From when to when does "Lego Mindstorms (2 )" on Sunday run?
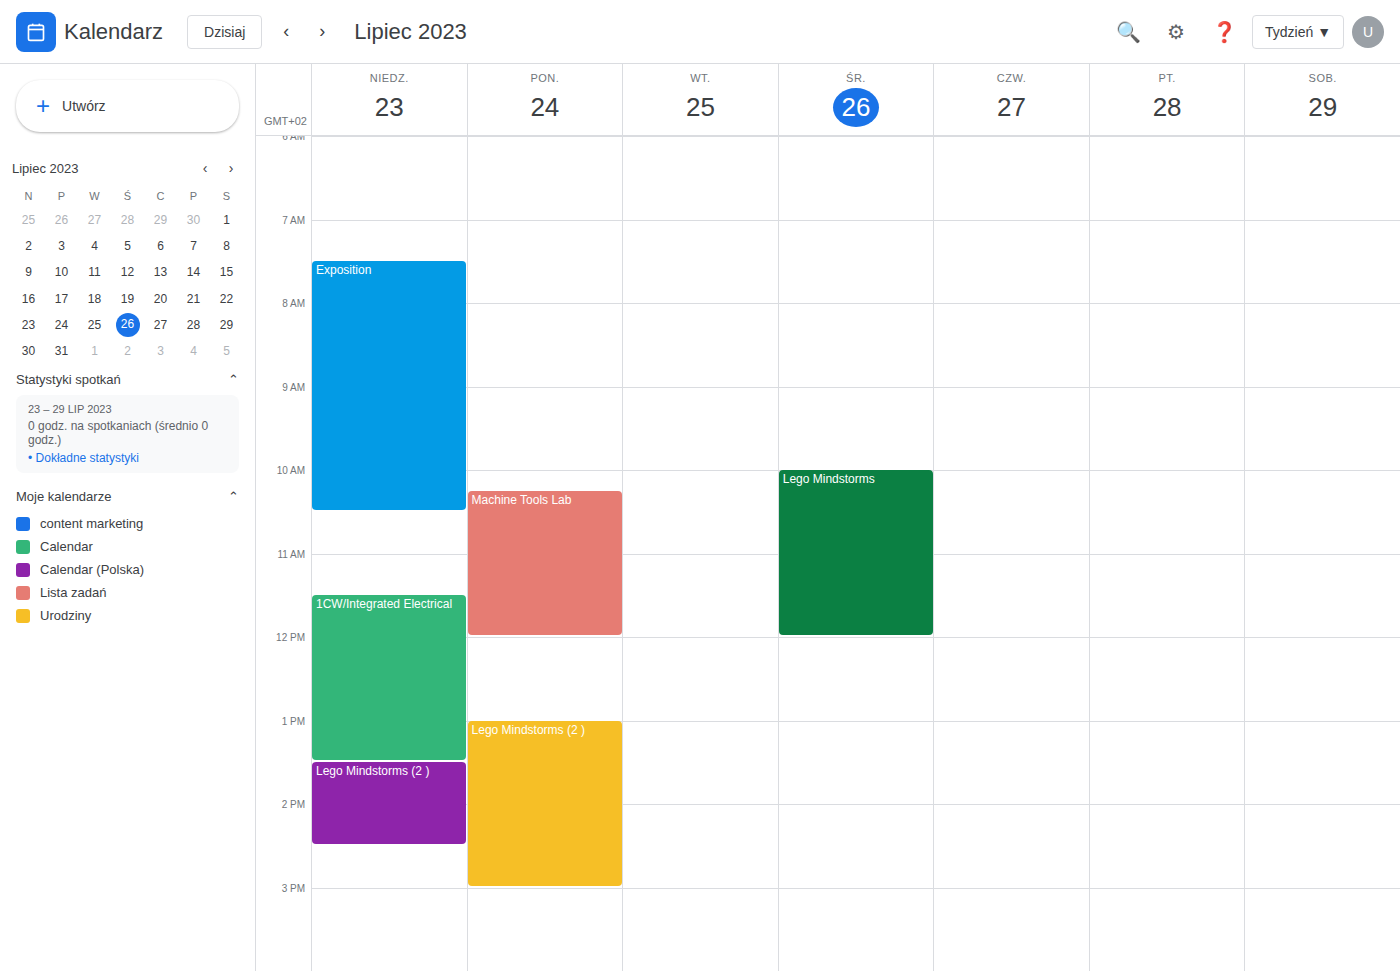
1:30 PM to 2:30 PM